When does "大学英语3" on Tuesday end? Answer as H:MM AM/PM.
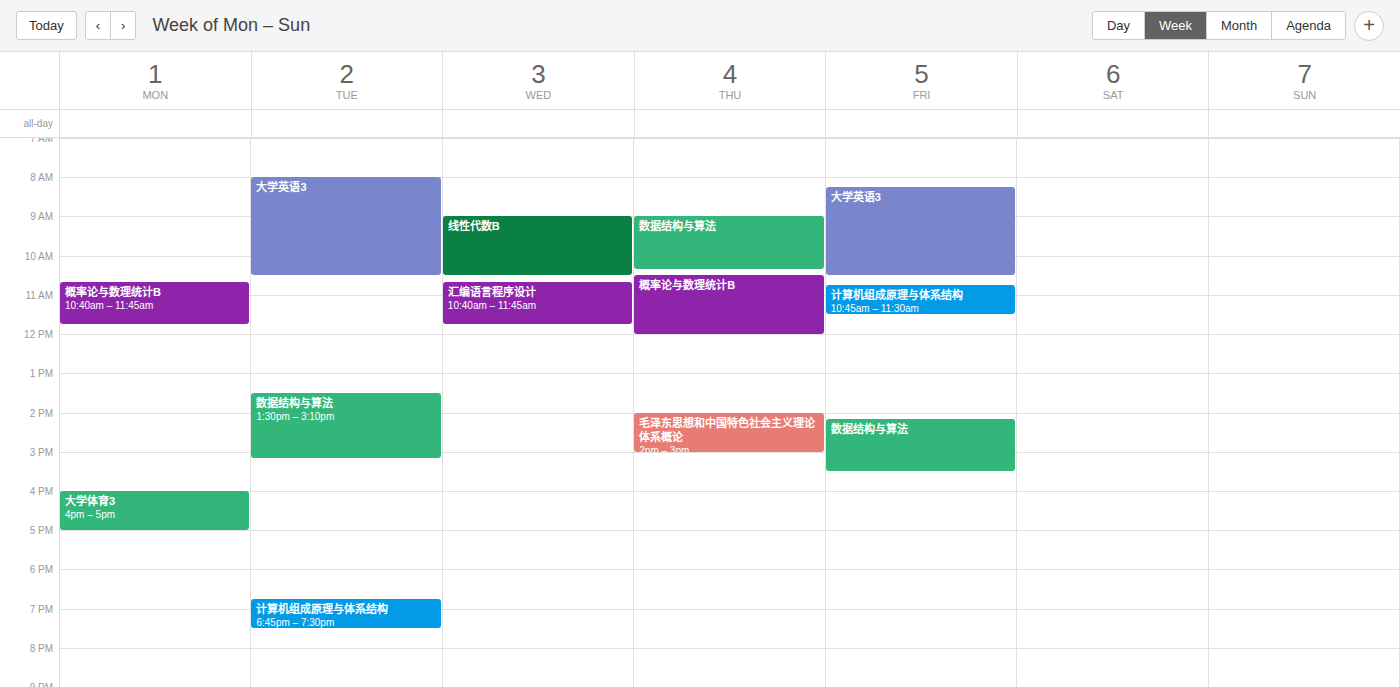
10:30 AM